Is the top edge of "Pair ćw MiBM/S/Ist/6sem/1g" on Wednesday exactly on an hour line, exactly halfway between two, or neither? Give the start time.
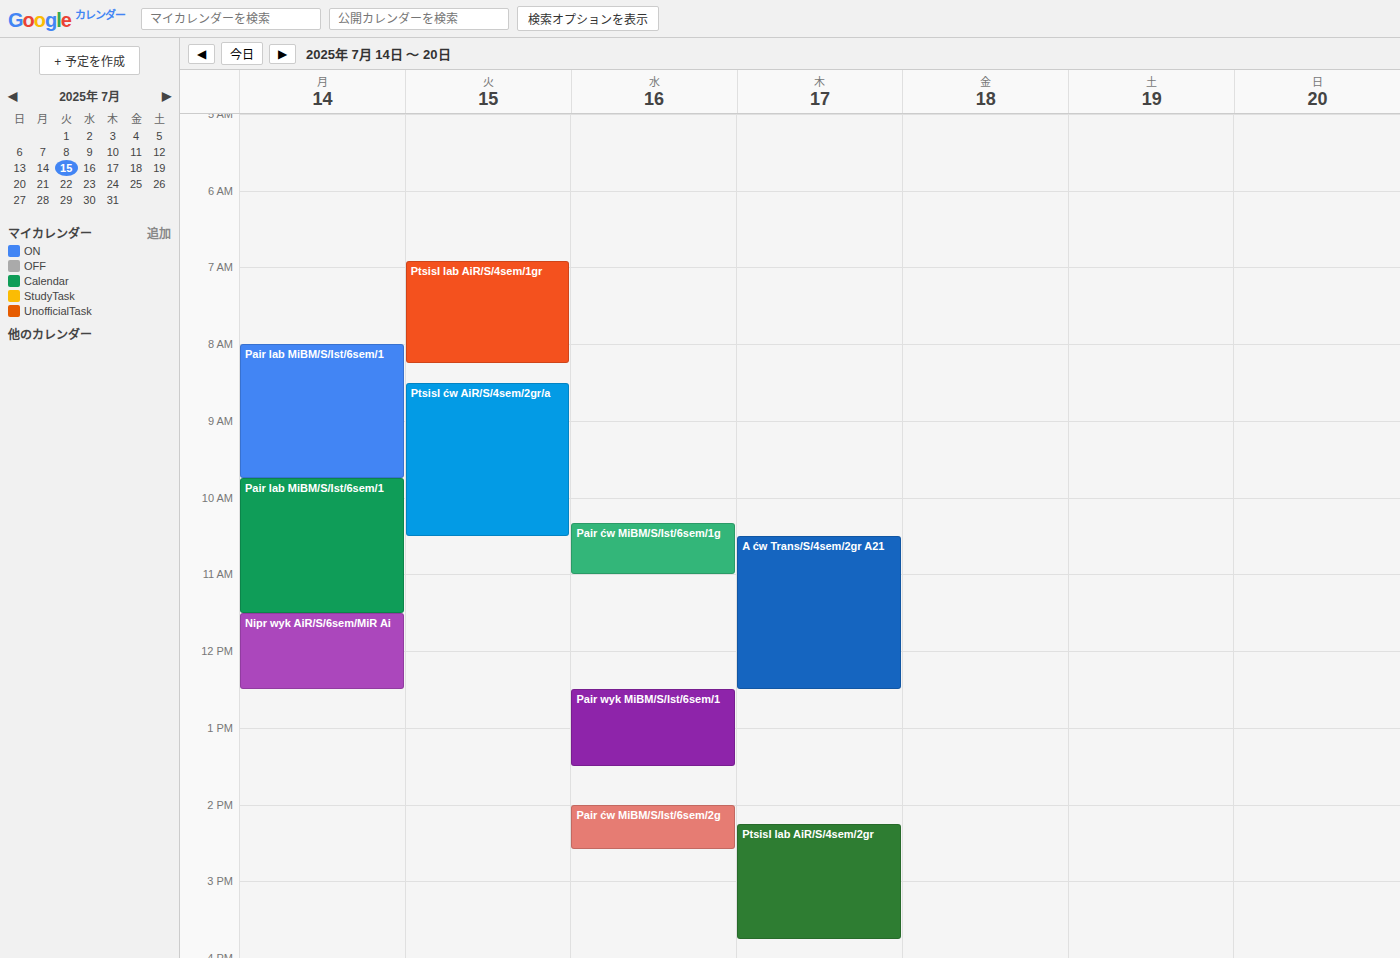
10:20 -- neither: 20 minutes below the 10:00 line and 40 minutes above the 11:00 line.